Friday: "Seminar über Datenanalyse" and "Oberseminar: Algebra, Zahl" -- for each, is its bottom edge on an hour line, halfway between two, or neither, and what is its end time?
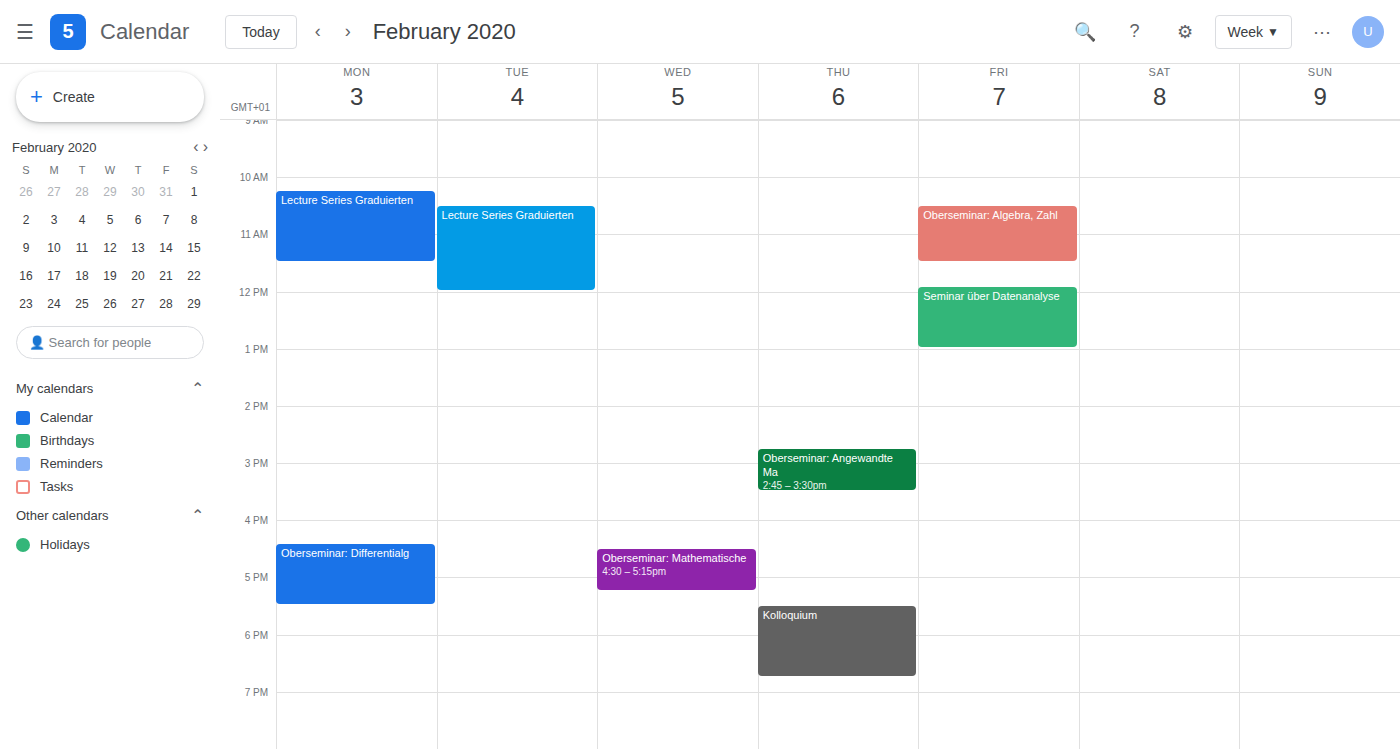
"Seminar über Datenanalyse": 1:00 PM, exactly on the 1 PM line. "Oberseminar: Algebra, Zahl": 11:30 AM, halfway between the 11 AM and 12 PM lines.